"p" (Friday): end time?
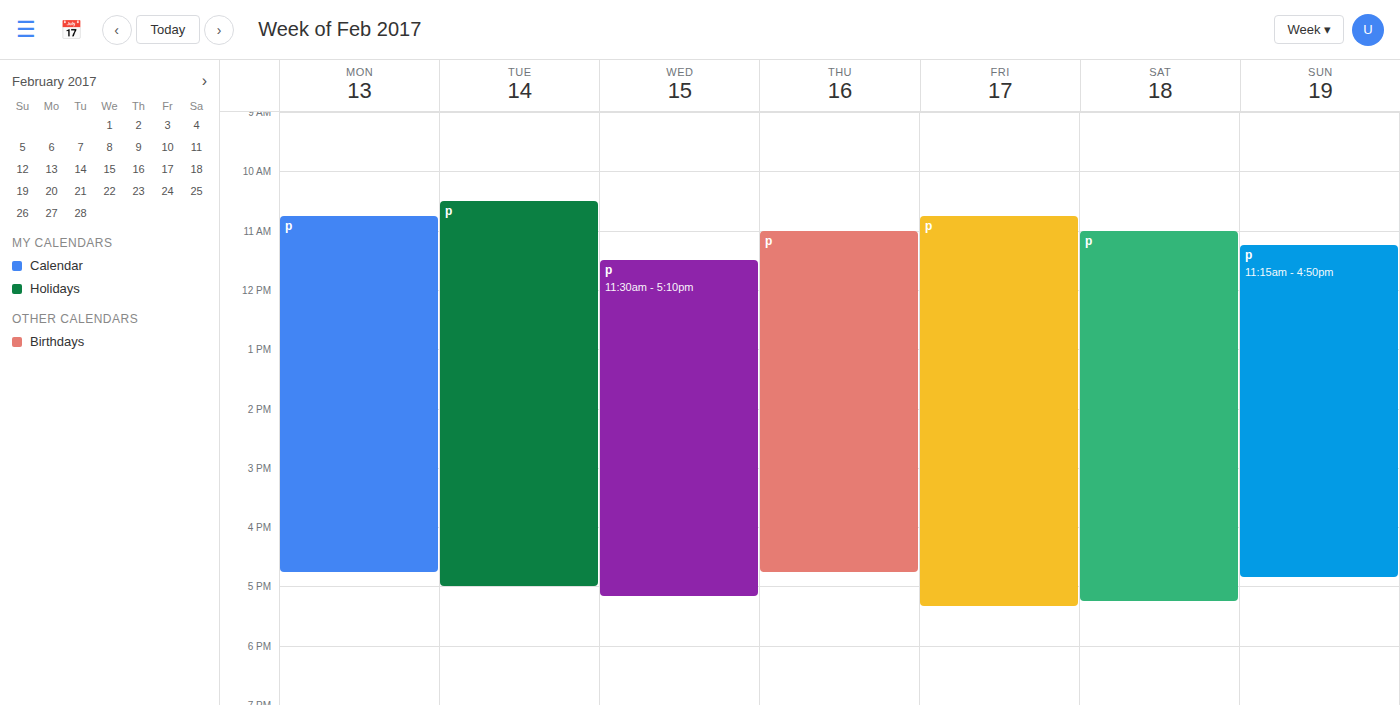
5:20 PM